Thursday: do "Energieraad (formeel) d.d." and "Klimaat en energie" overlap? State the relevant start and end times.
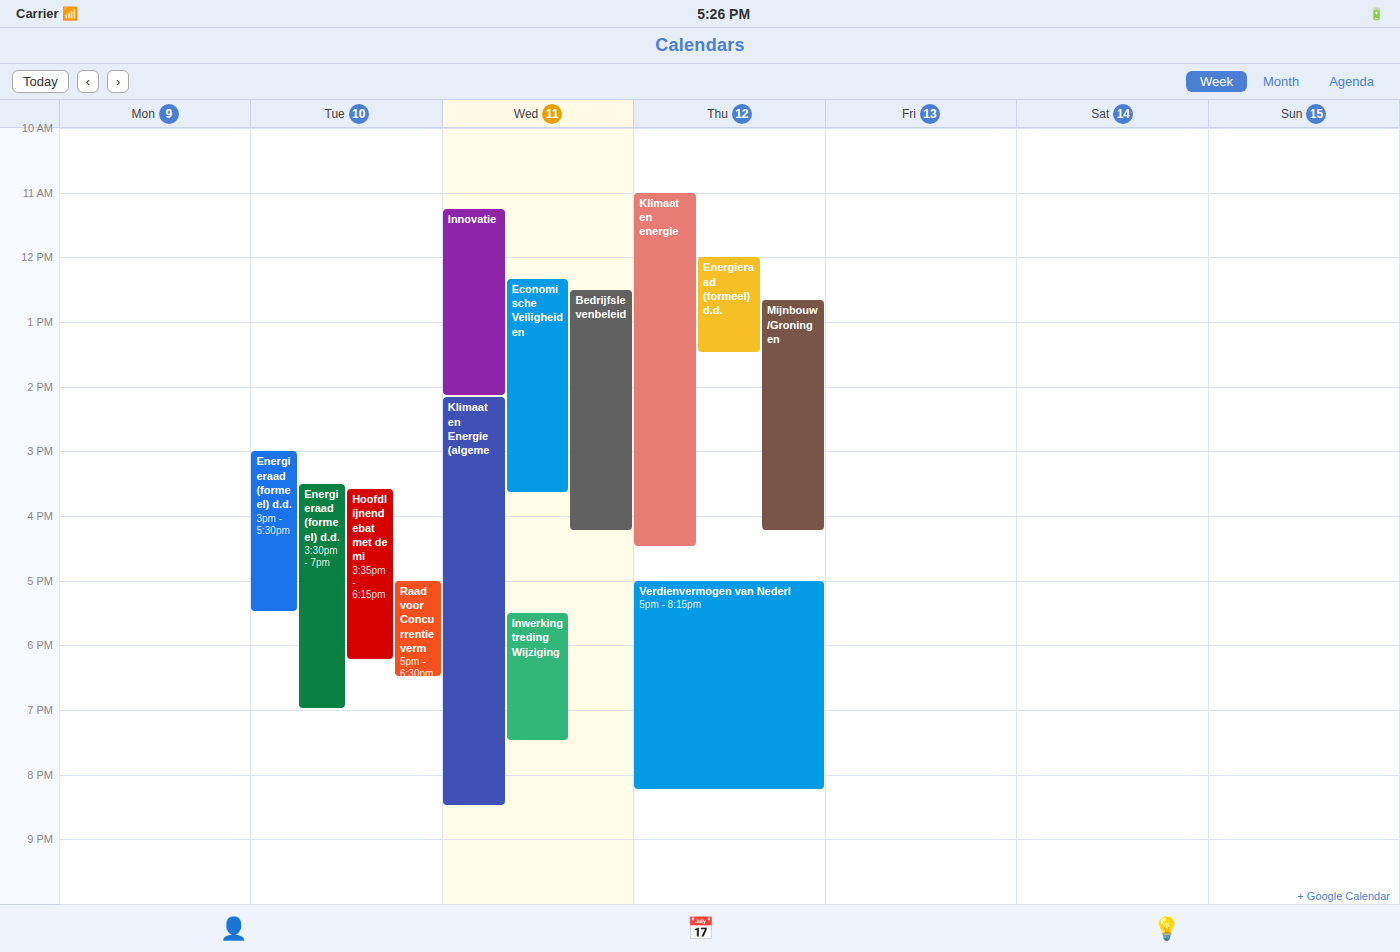
"Energieraad (formeel) d.d." runs 12:00 PM to 1:30 PM, inside "Klimaat en energie" -- they overlap.